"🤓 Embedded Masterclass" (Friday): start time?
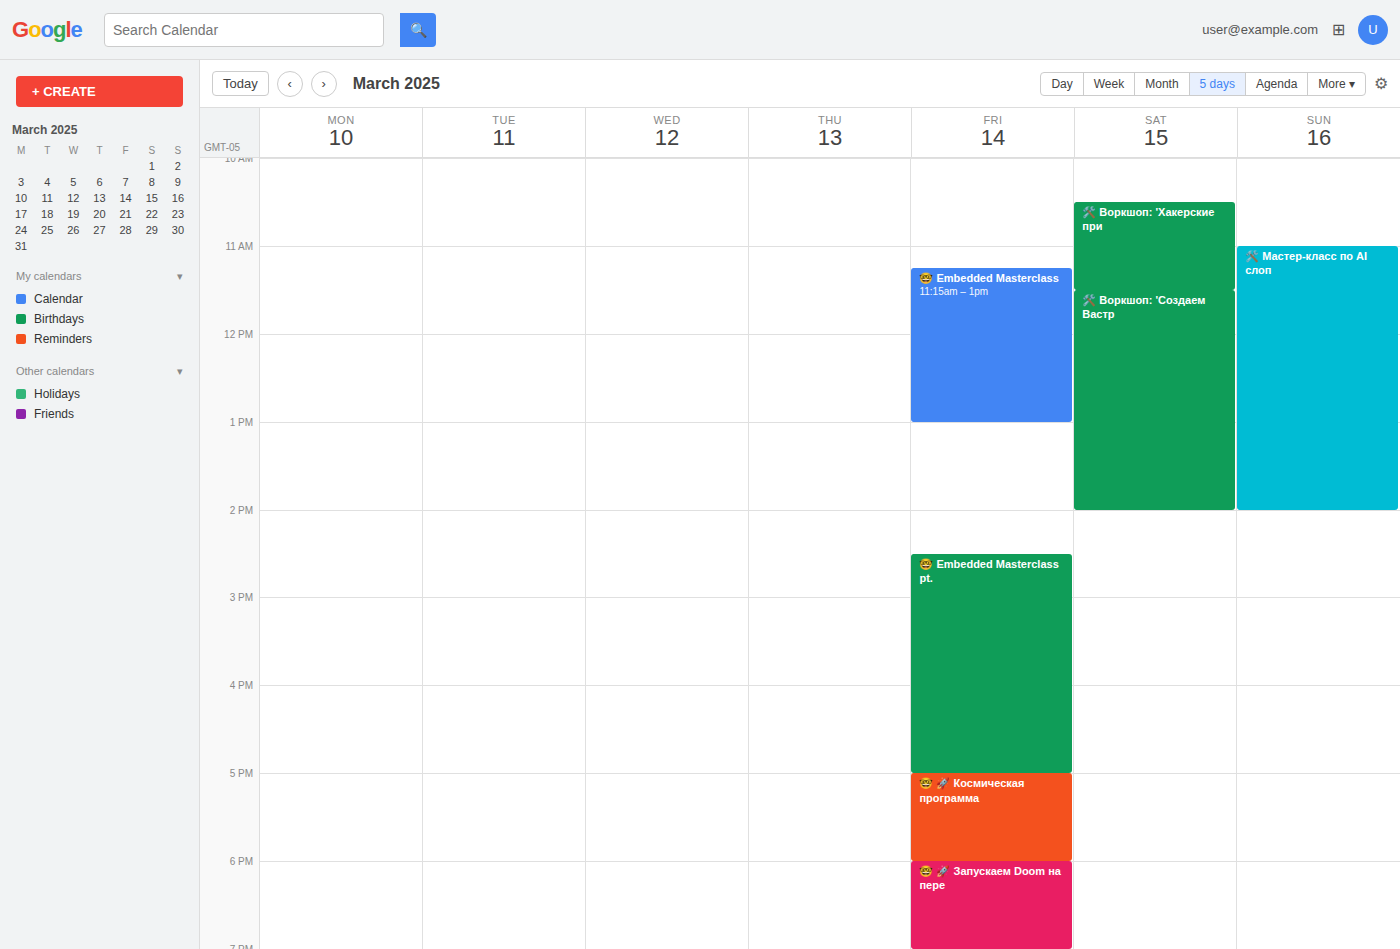
11:15 AM